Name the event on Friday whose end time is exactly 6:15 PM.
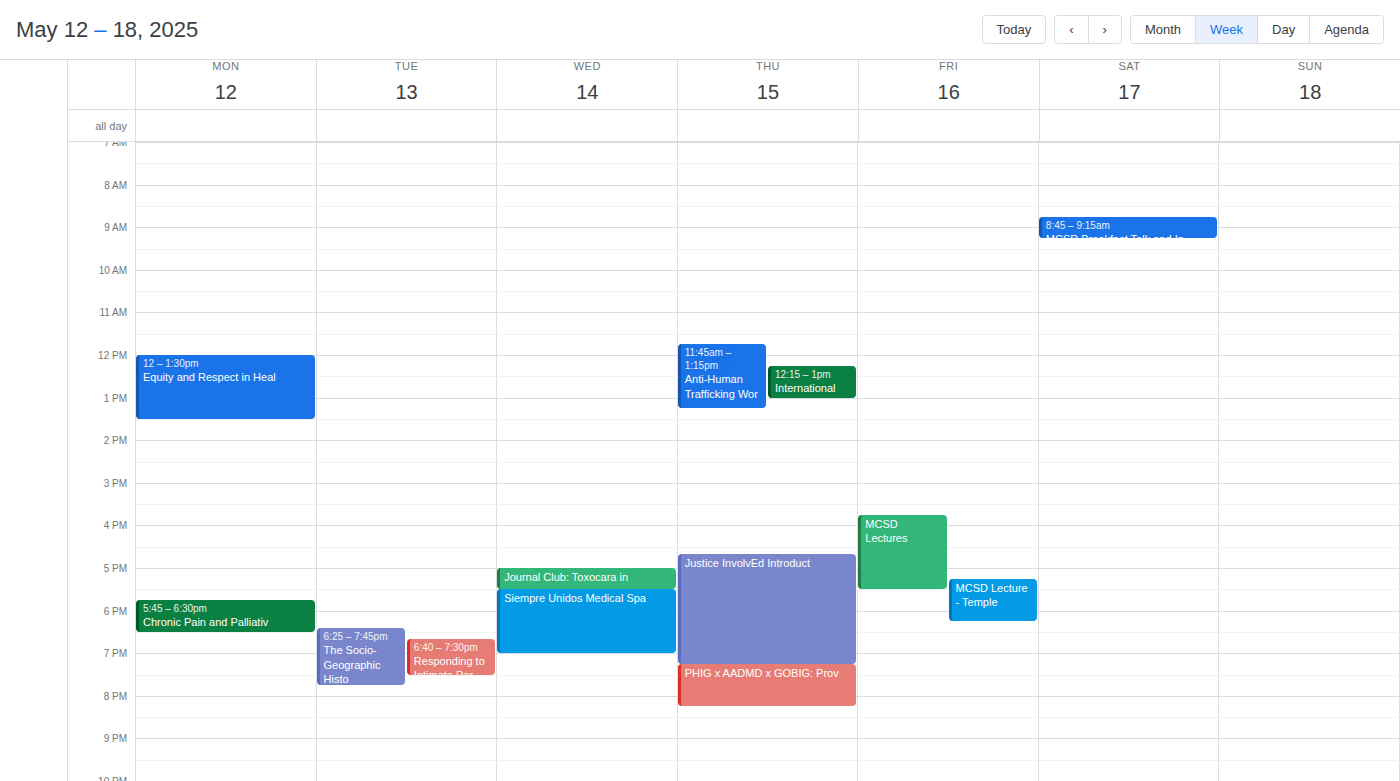
"MCSD Lecture - Temple"